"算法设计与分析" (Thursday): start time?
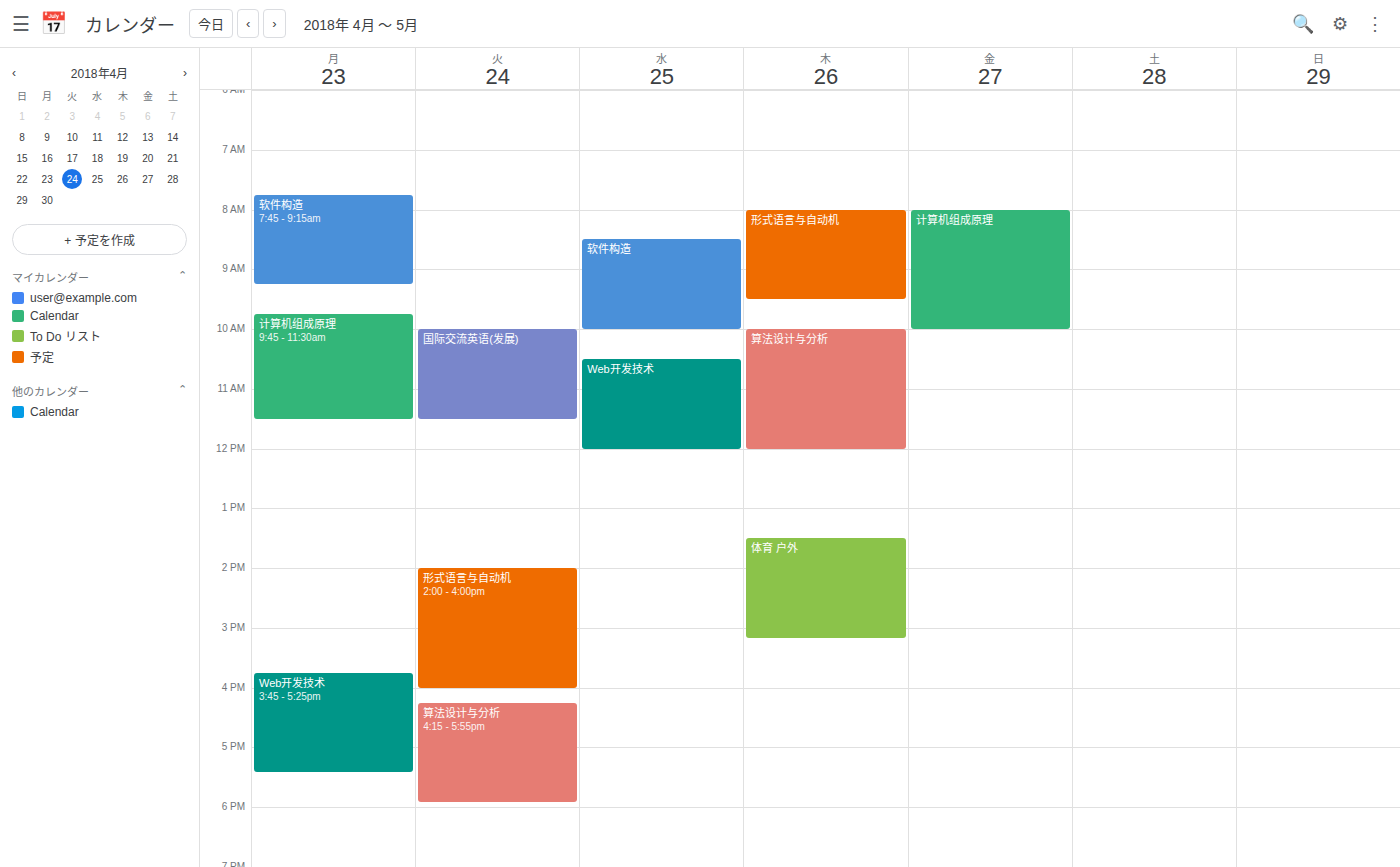
10:00 AM